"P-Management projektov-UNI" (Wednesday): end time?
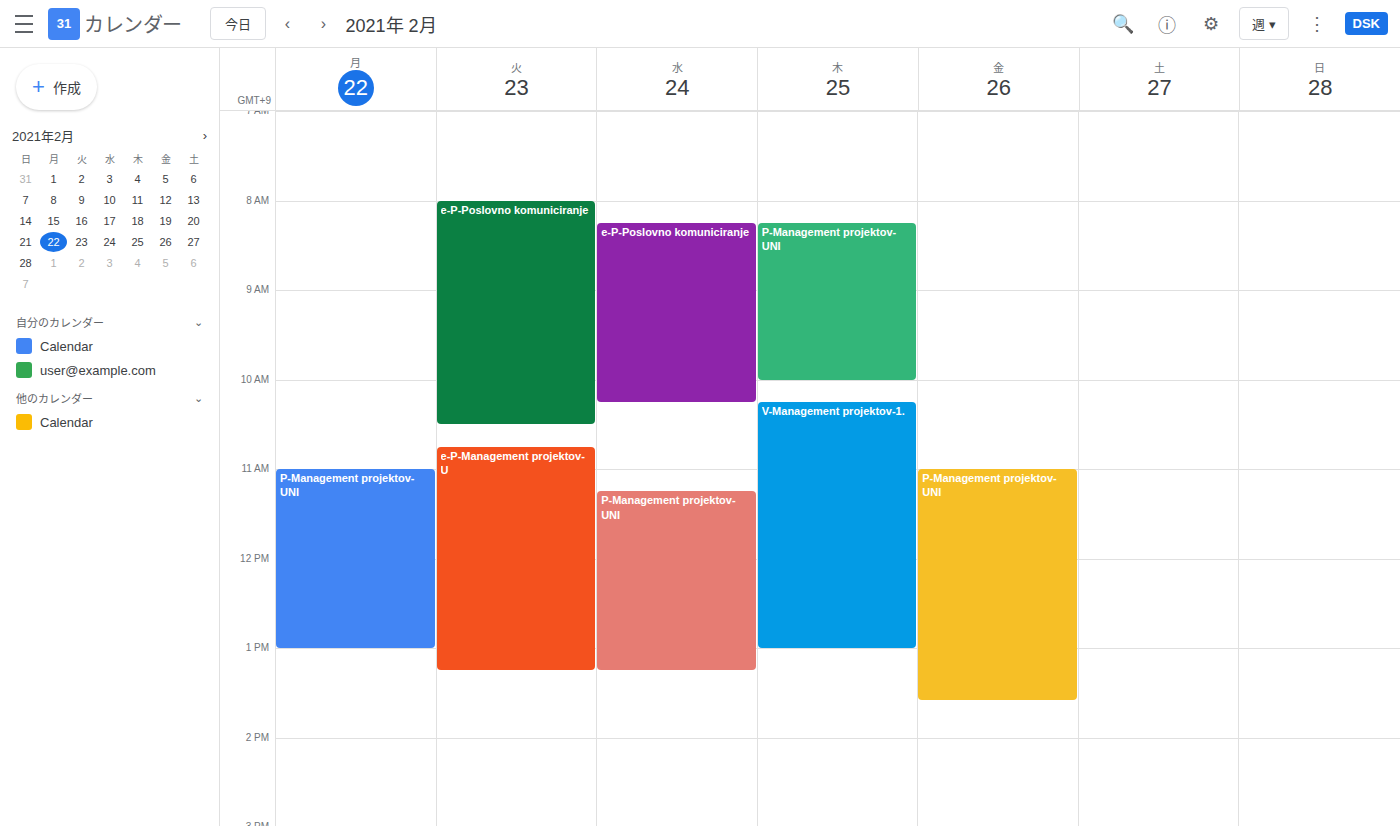
13:15